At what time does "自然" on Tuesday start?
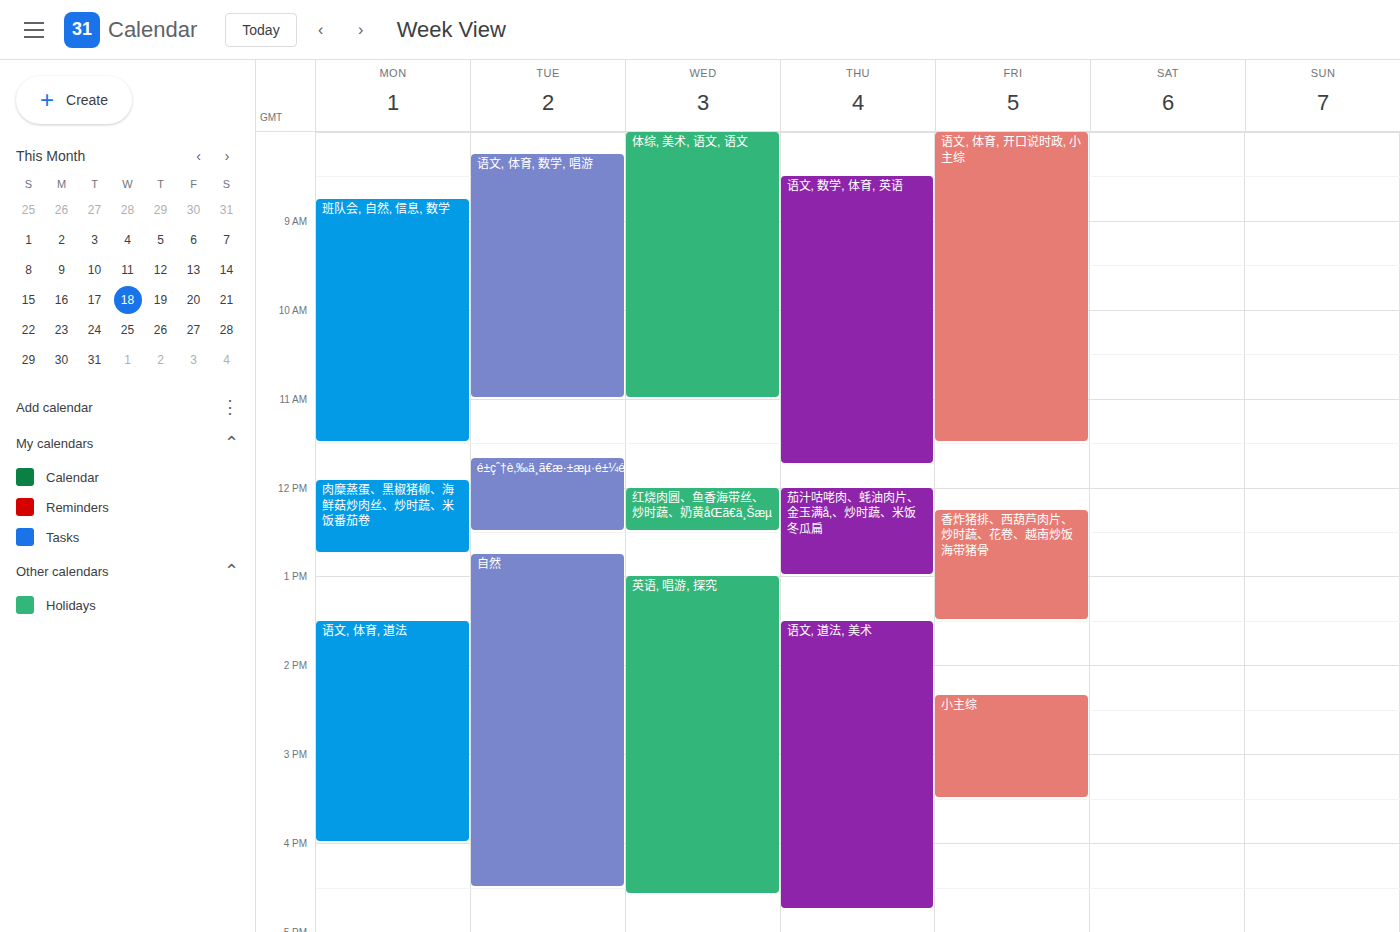
12:45 PM